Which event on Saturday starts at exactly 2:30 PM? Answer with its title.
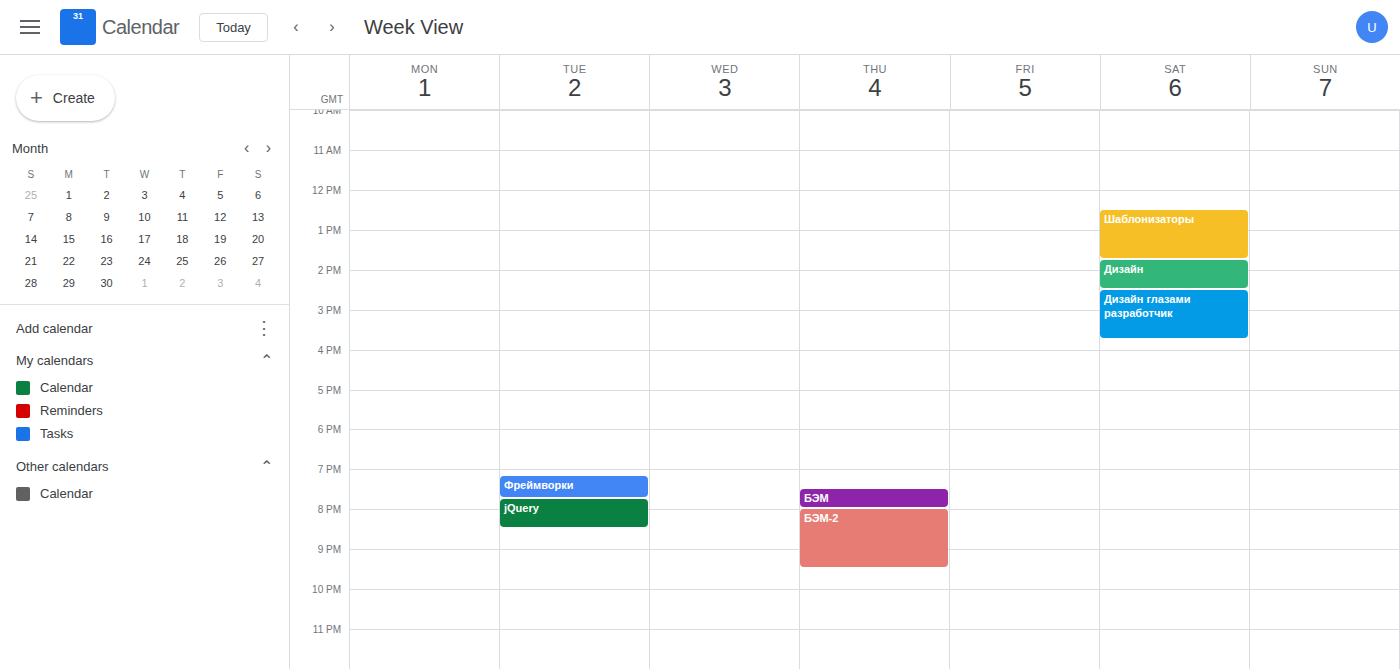
"Дизайн глазами разработчик"